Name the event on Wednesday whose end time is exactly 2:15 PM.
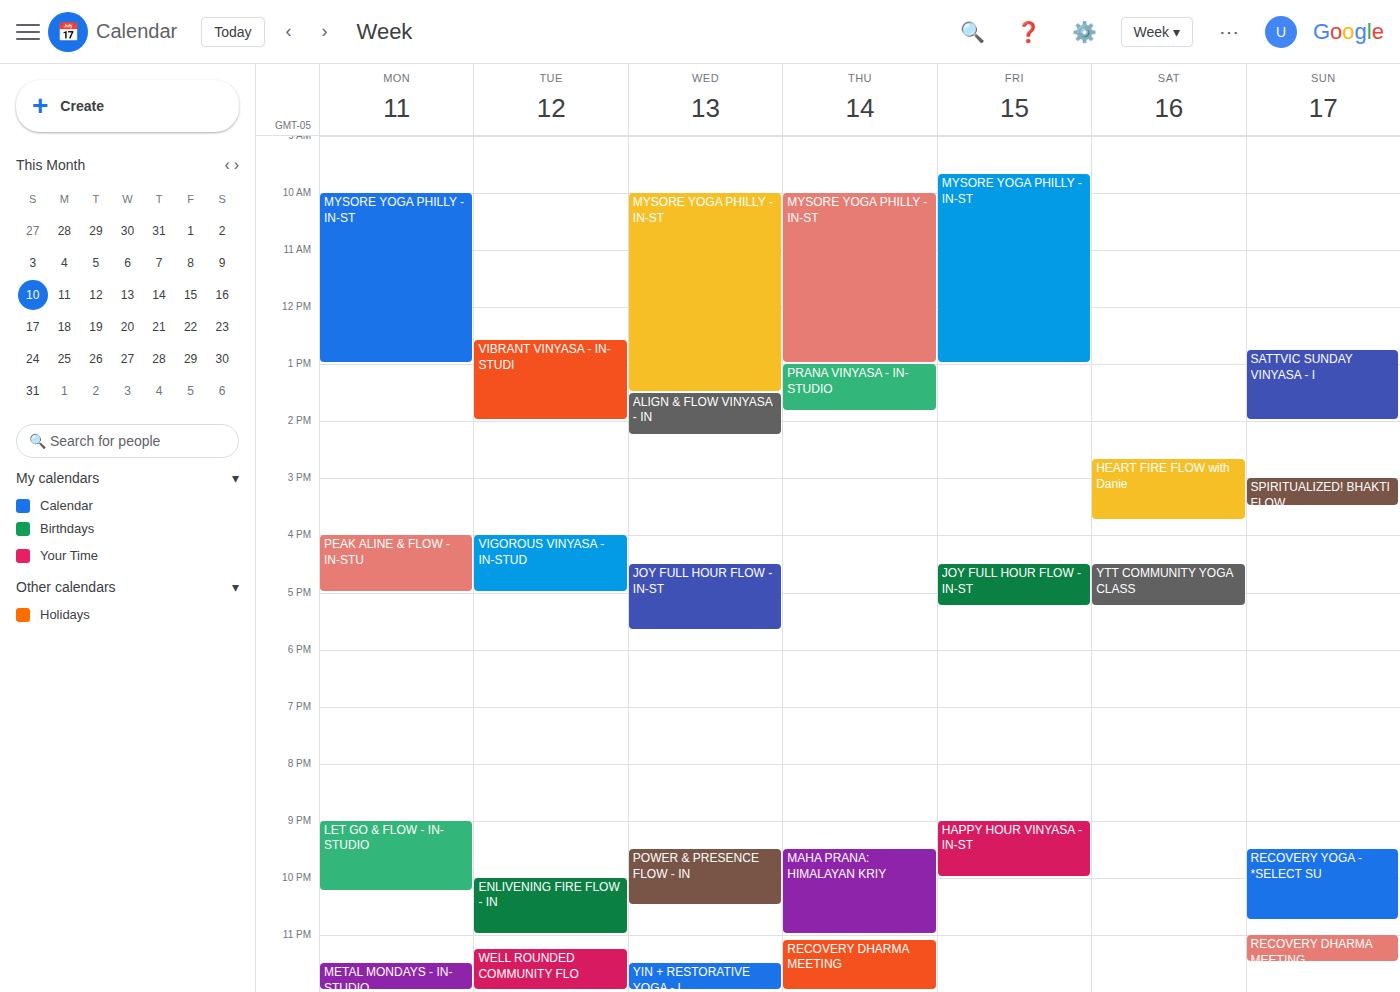
"ALIGN & FLOW VINYASA - IN"